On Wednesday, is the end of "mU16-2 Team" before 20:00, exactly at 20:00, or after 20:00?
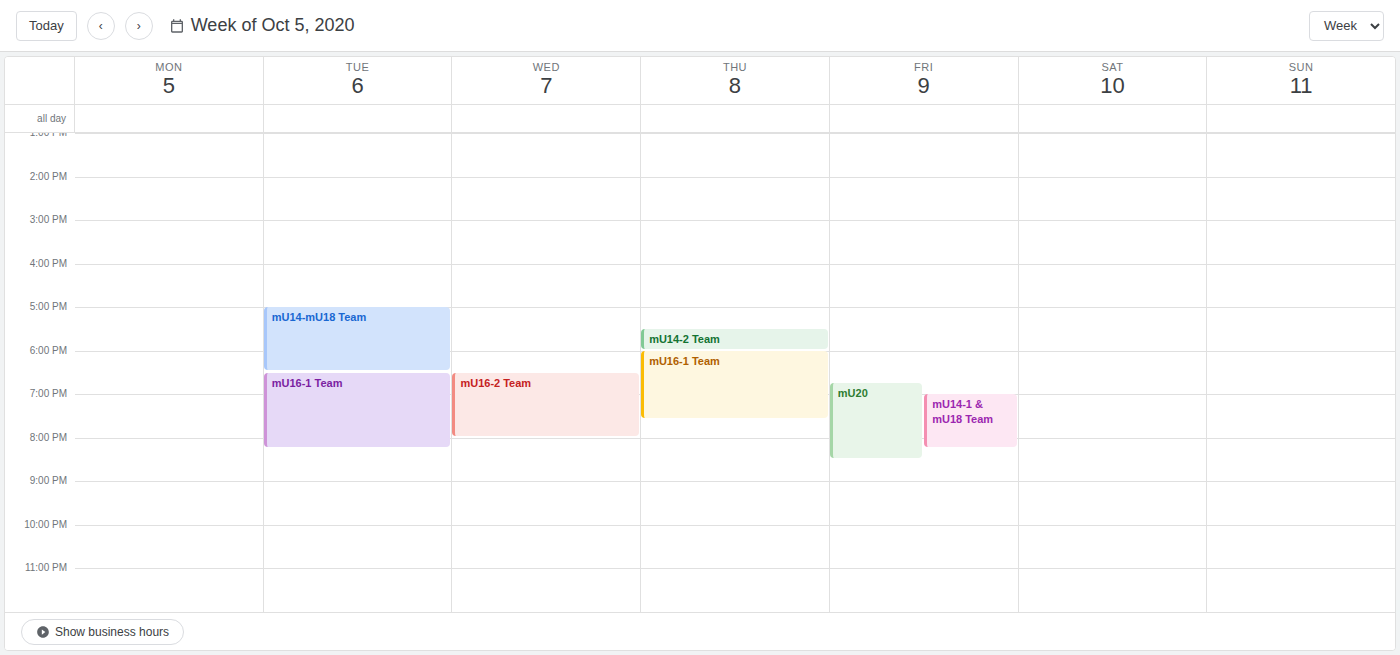
20:00 -- exactly at 20:00, on the 20:00 line.